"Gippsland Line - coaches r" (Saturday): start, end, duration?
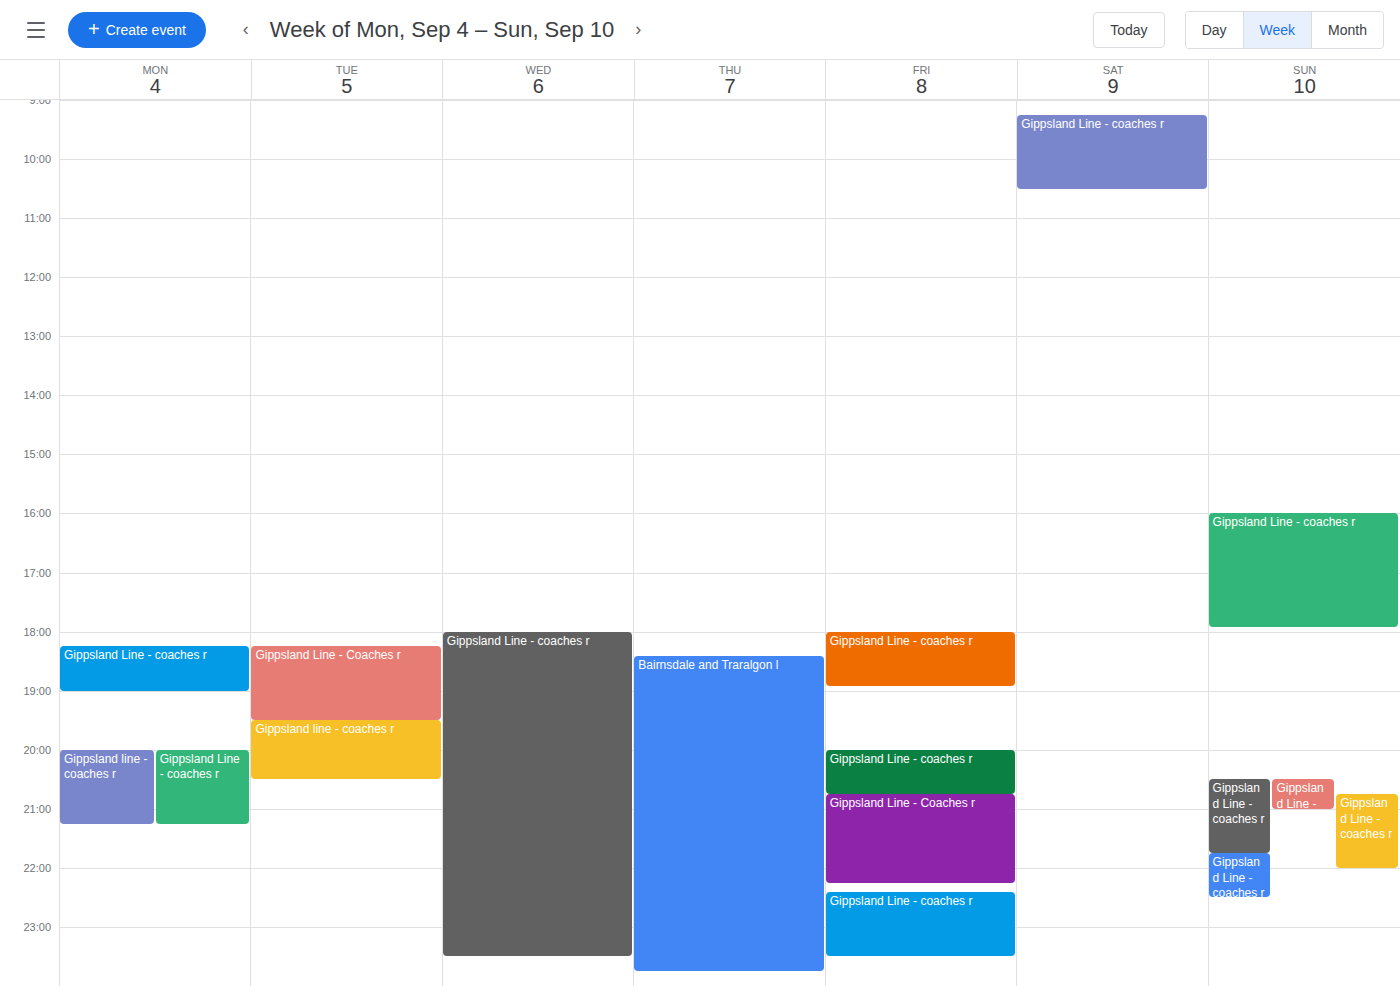
09:15 to 10:30, 1 hour 15 minutes